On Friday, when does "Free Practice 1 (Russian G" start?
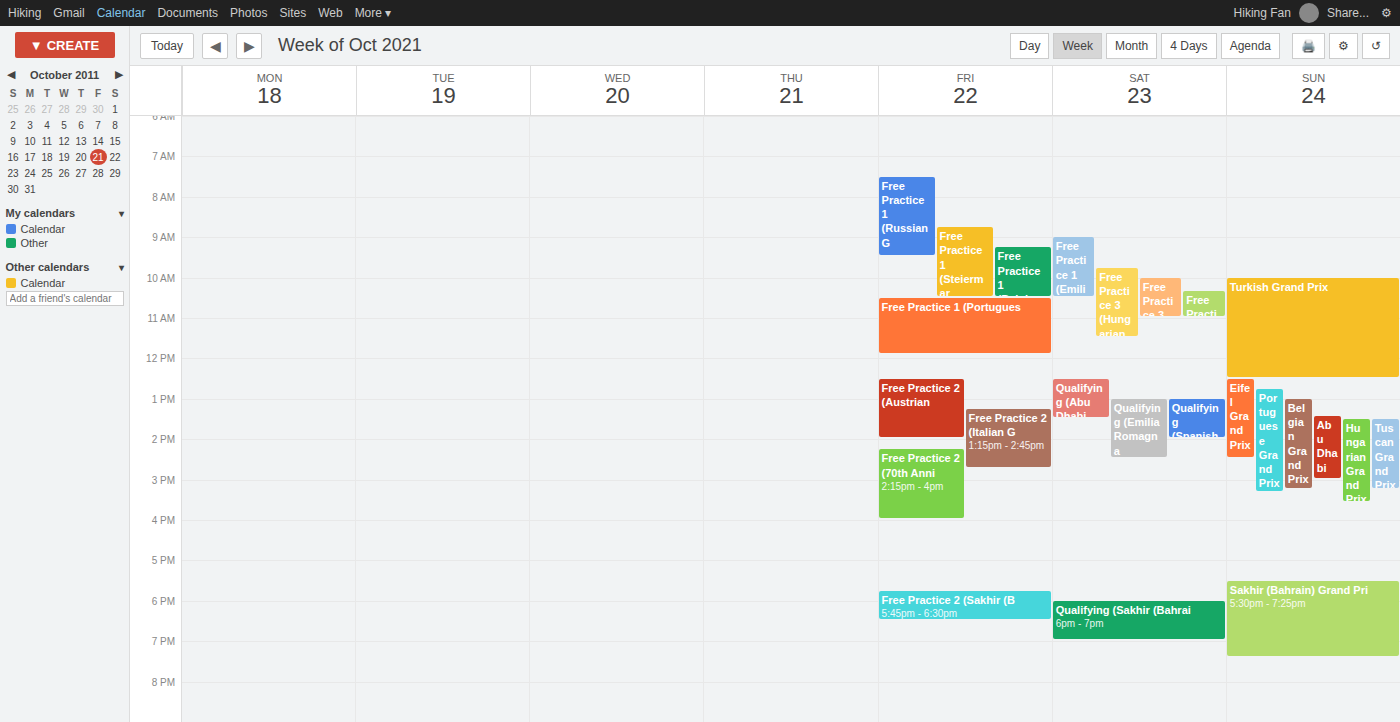
7:30 AM